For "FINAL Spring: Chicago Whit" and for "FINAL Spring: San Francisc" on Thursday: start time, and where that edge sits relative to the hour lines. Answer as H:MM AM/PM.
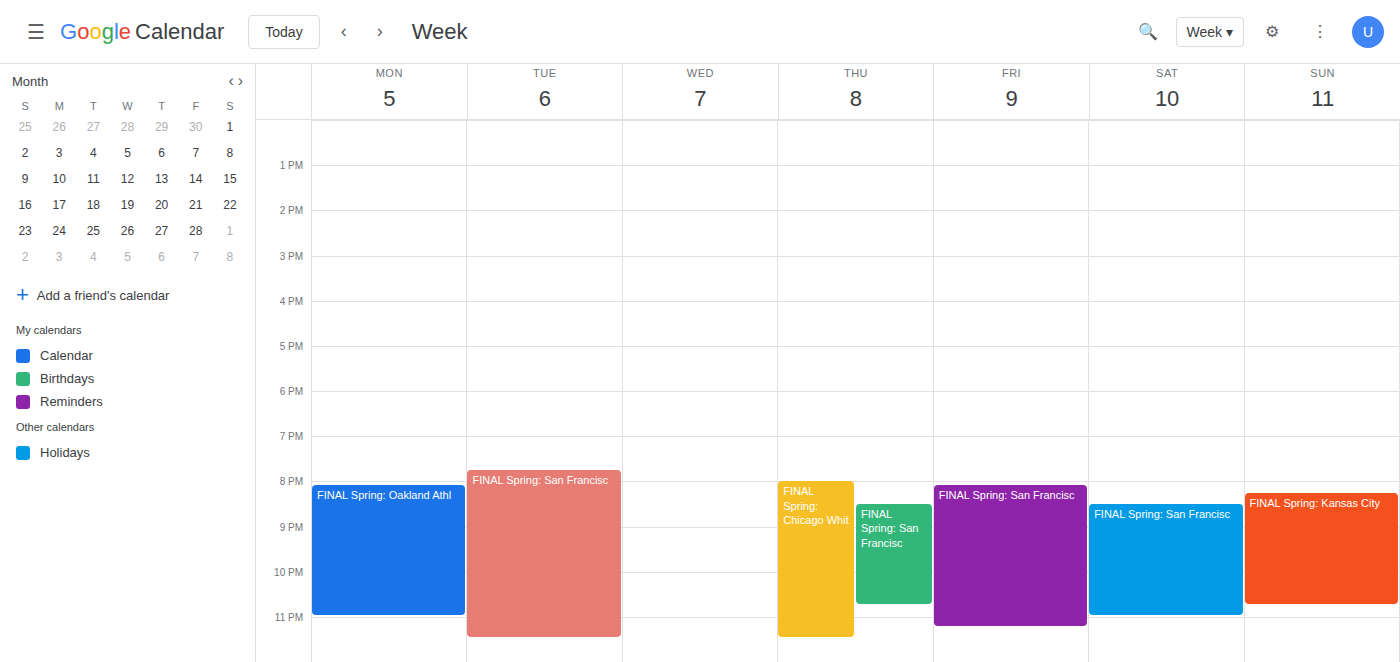
"FINAL Spring: Chicago Whit": 8:00 PM, exactly on the 8 PM line. "FINAL Spring: San Francisc": 8:30 PM, halfway between the 8 PM and 9 PM lines.